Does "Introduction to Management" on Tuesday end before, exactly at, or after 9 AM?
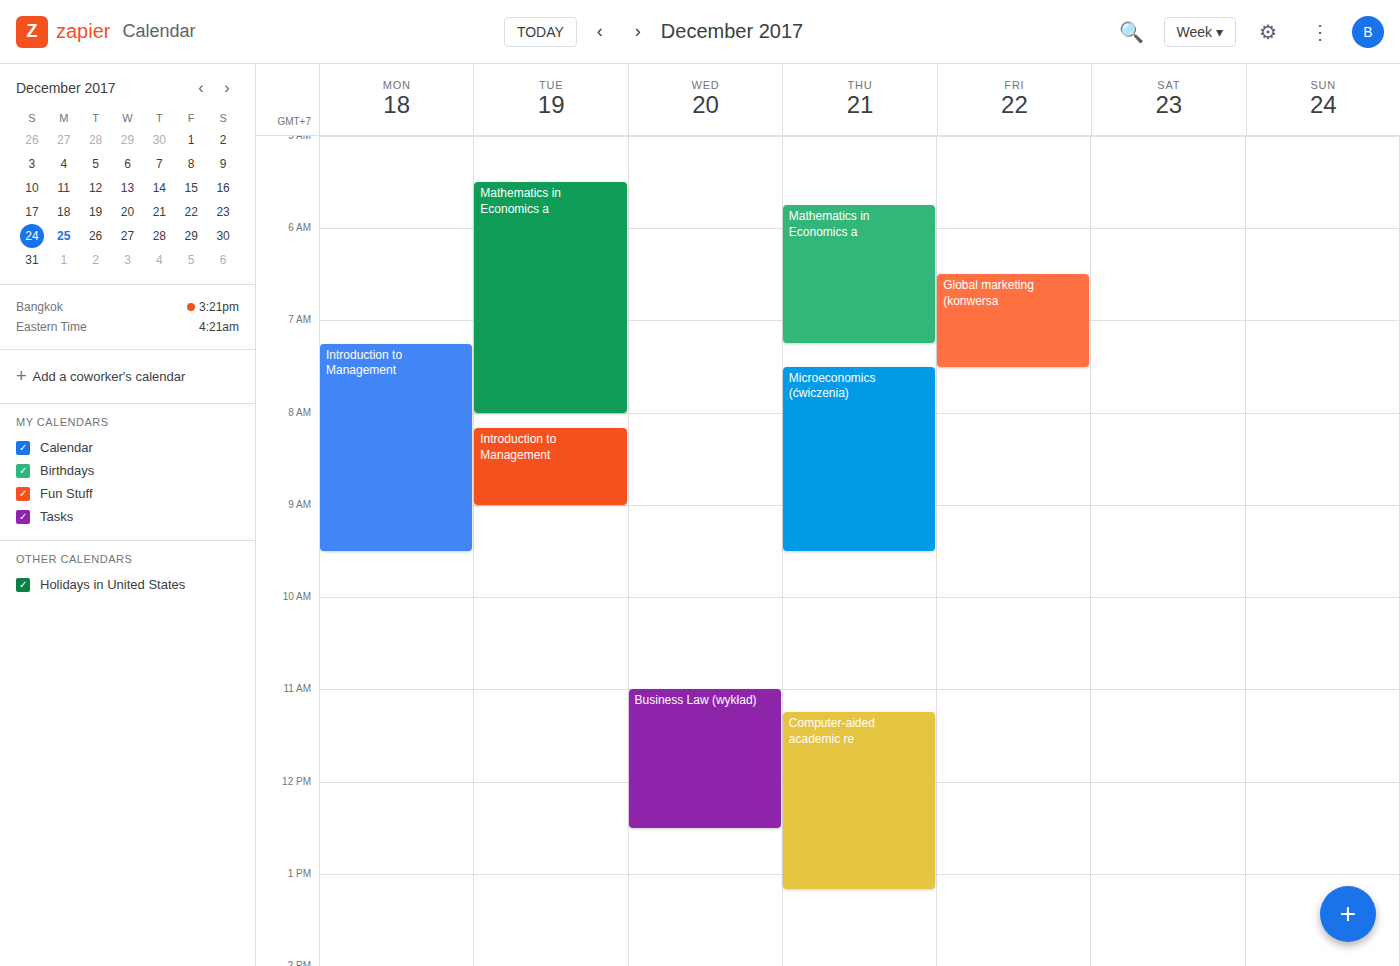
9:00 AM -- exactly at 9 AM, on the 9 AM line.